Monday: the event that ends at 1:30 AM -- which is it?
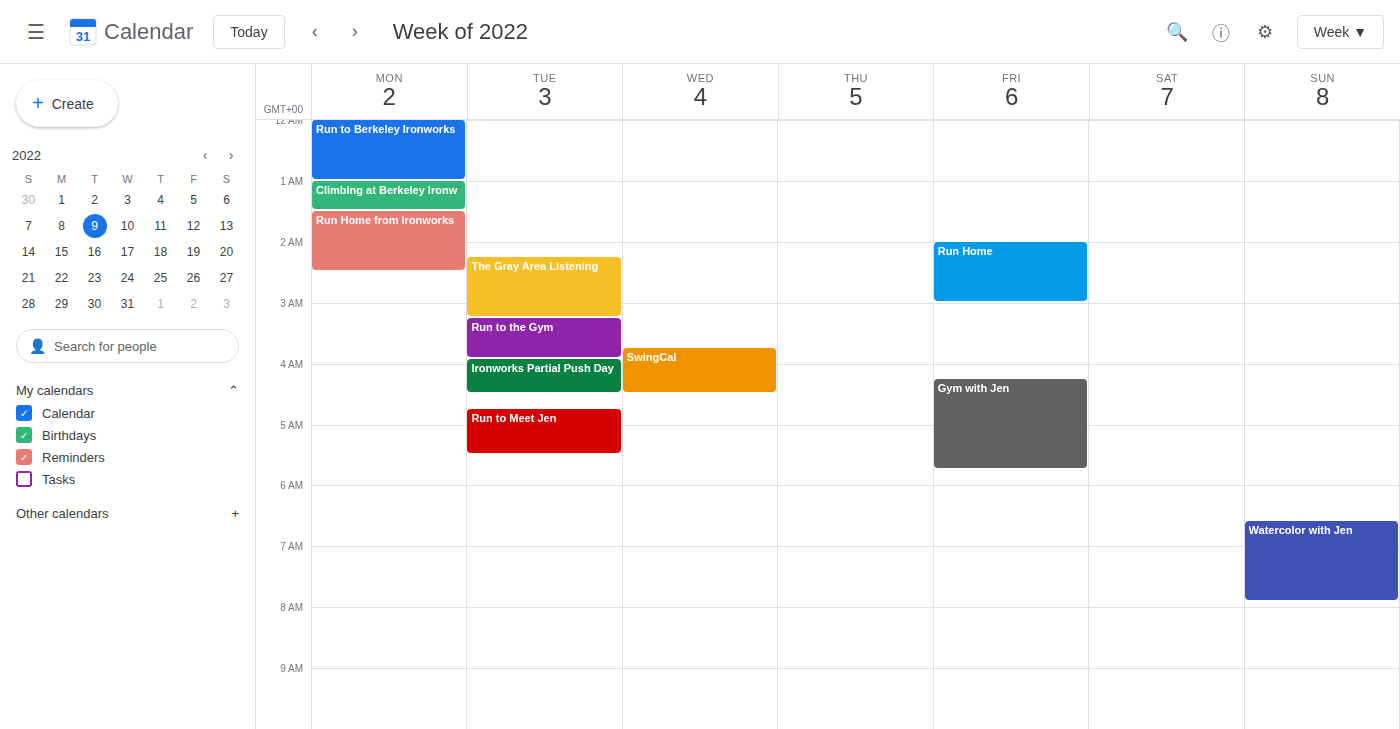
"Climbing at Berkeley Ironw"